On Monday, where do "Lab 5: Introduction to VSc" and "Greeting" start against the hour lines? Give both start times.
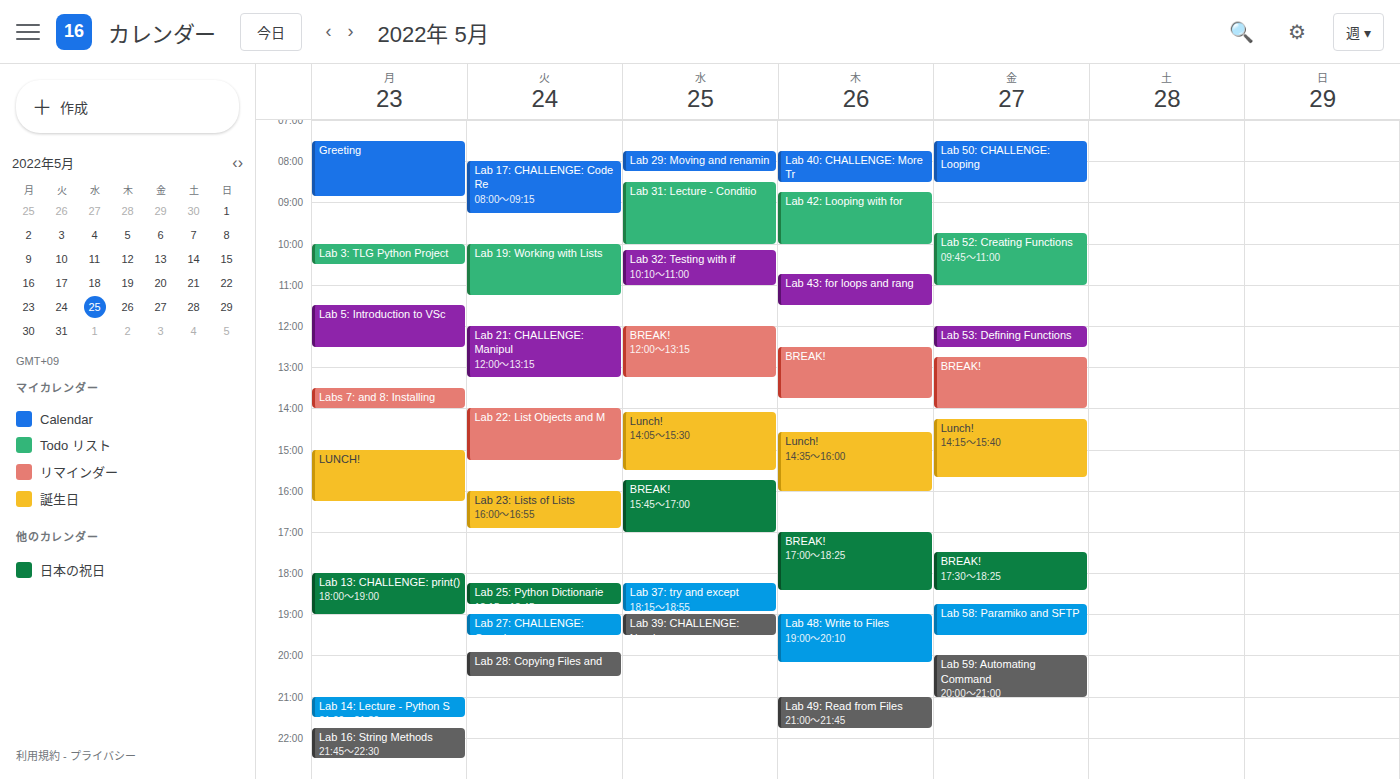
"Lab 5: Introduction to VSc": 11:30 AM, halfway between the 11 AM and 12 PM lines. "Greeting": 7:30 AM, halfway between the 7 AM and 8 AM lines.